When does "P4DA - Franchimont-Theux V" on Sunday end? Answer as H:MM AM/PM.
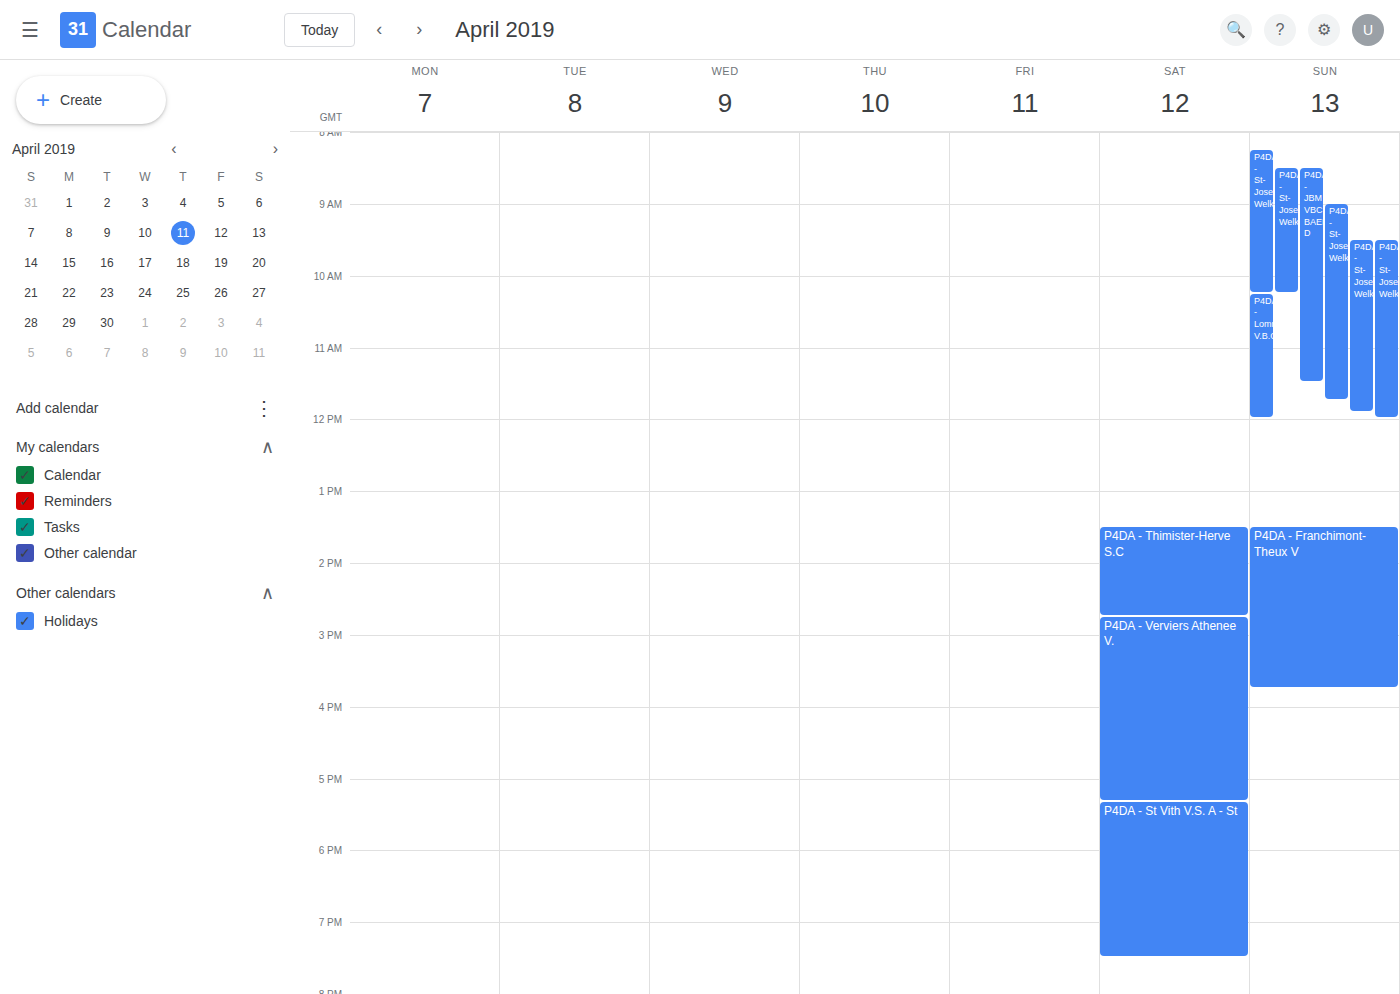
3:45 PM